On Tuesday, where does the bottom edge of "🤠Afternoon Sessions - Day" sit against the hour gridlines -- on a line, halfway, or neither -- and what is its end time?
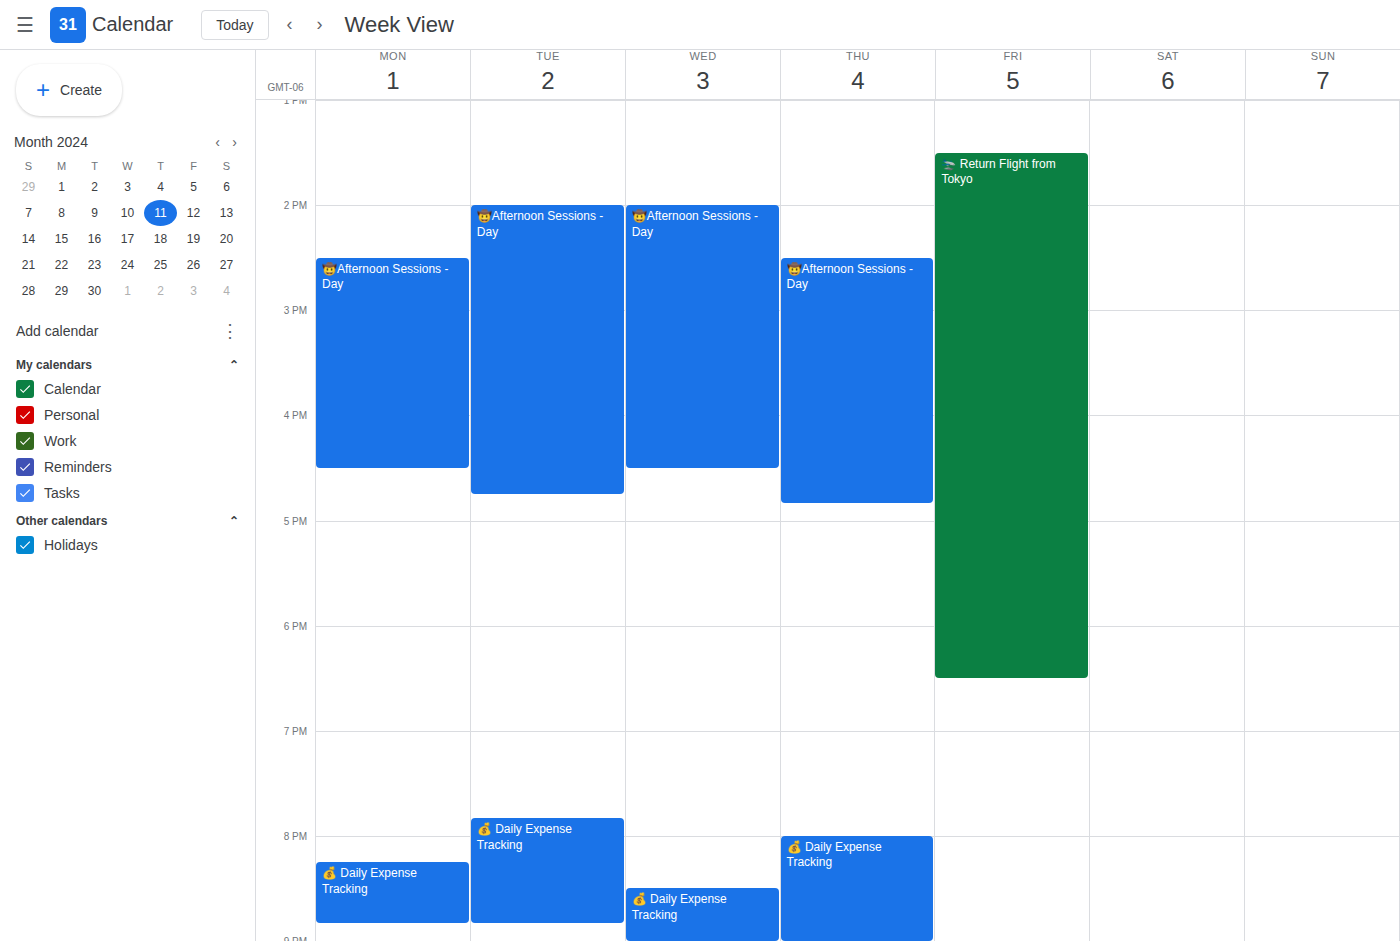
4:45 PM -- neither: three quarters of the way from the 4 PM line to the 5 PM line.